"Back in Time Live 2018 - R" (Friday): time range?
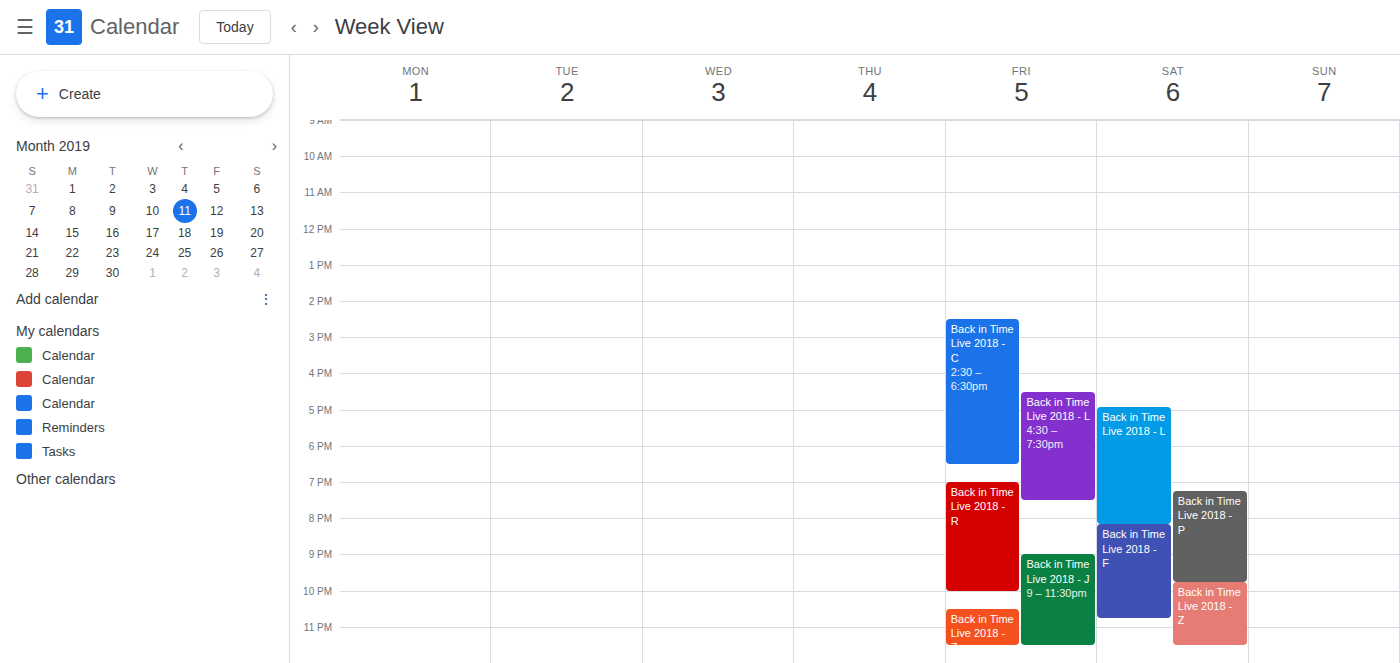
19:00 to 22:00